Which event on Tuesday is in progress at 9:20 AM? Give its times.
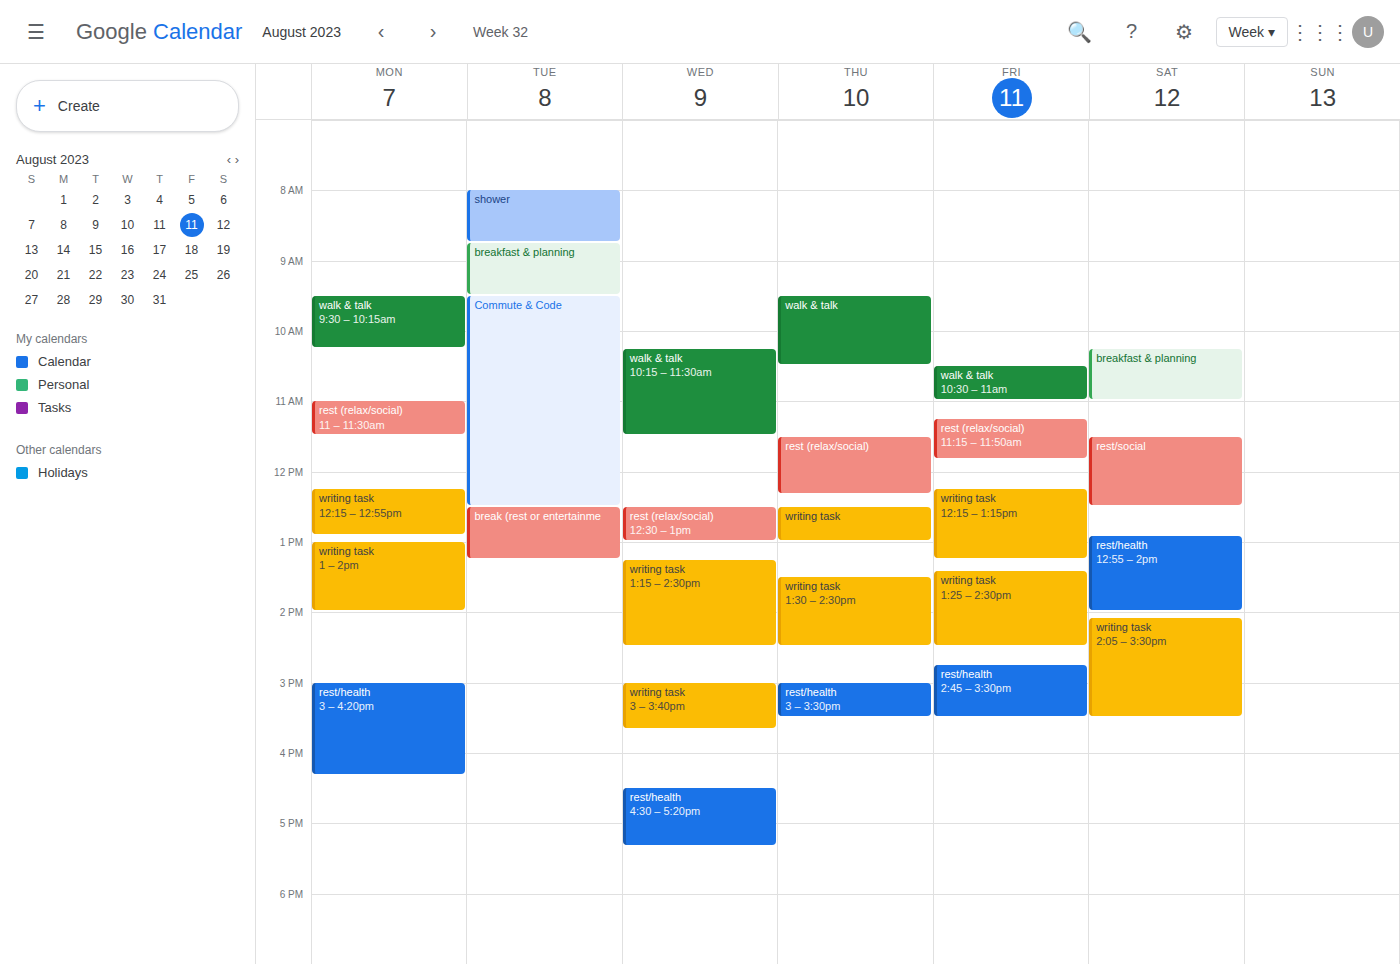
"breakfast & planning", 8:45 AM to 9:30 AM